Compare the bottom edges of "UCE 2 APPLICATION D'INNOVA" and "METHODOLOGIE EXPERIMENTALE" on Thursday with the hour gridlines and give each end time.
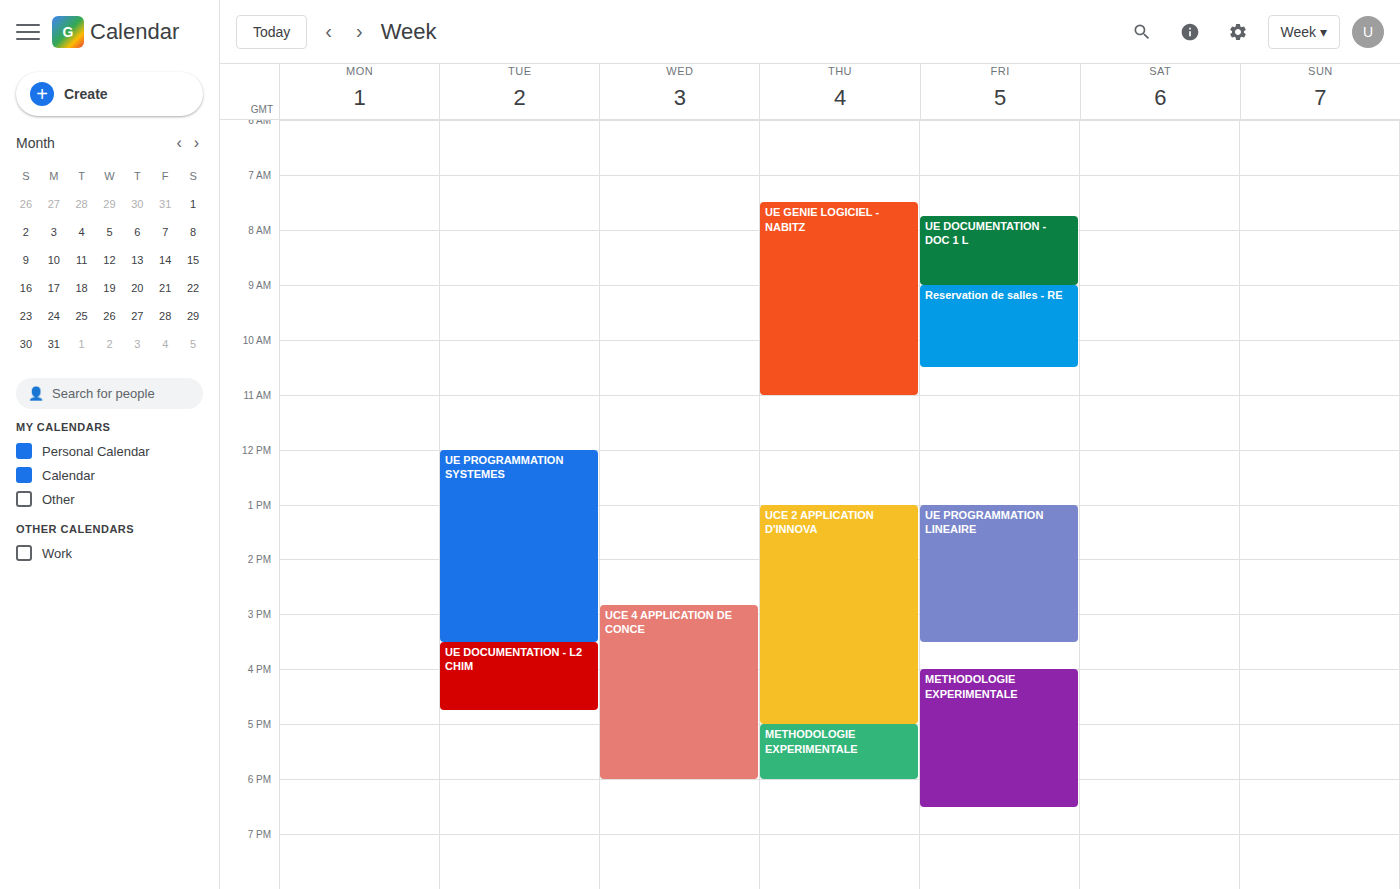
"UCE 2 APPLICATION D'INNOVA": 5:00 PM, exactly on the 5 PM line. "METHODOLOGIE EXPERIMENTALE": 6:00 PM, exactly on the 6 PM line.